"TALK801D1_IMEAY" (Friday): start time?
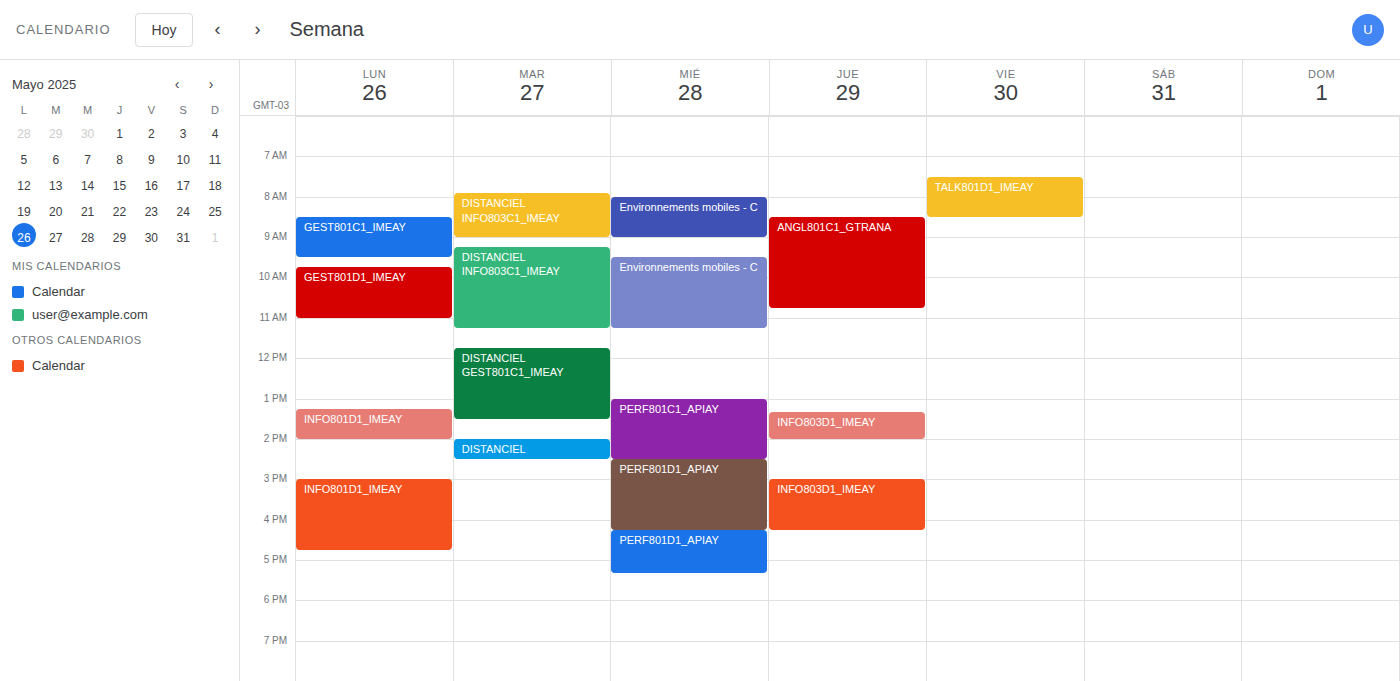
7:30 AM